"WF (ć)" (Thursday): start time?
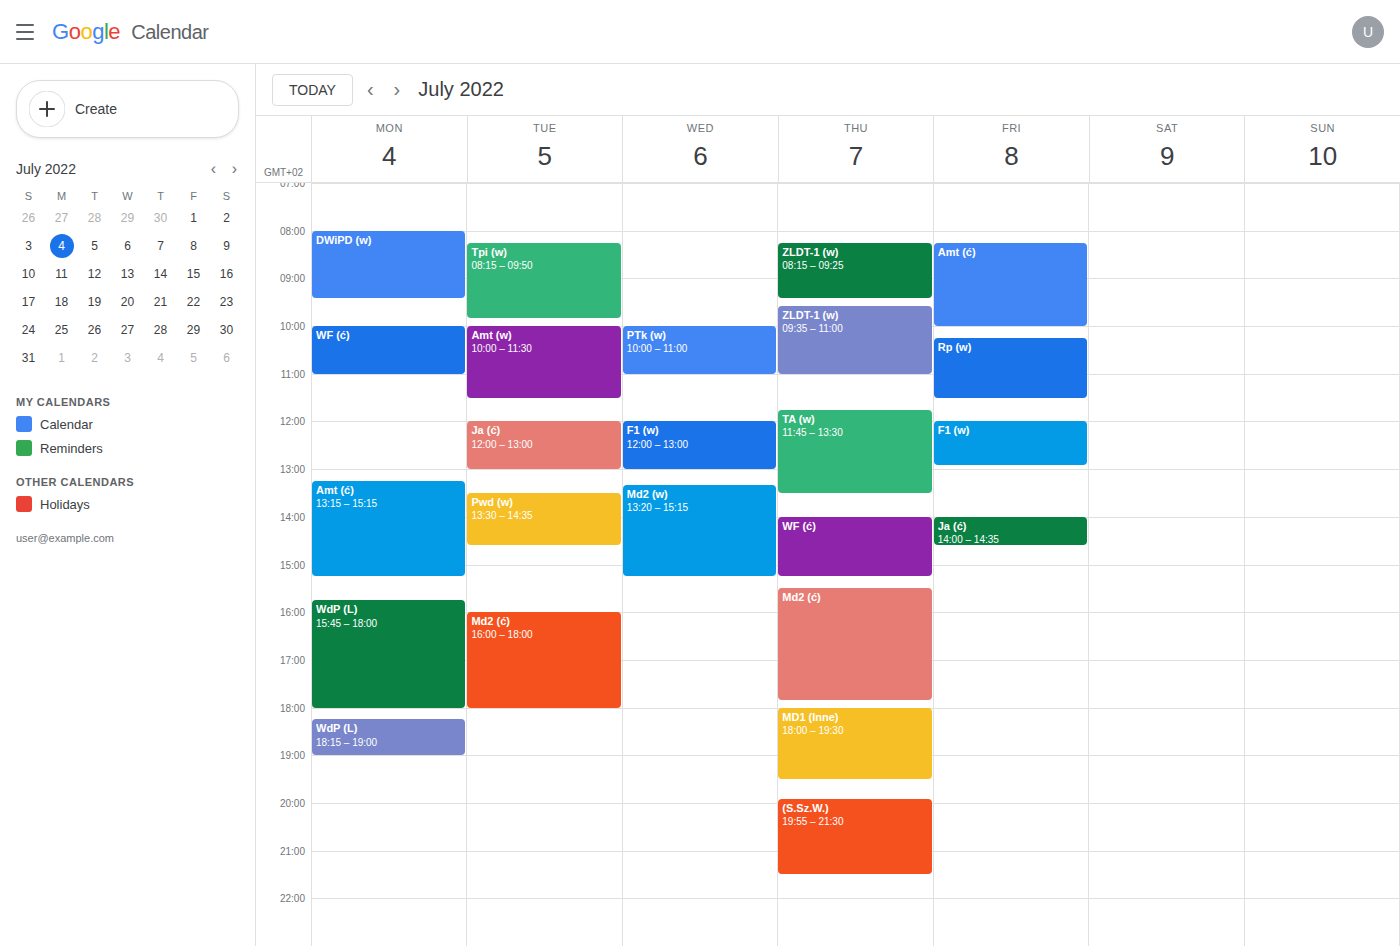
2:00 PM